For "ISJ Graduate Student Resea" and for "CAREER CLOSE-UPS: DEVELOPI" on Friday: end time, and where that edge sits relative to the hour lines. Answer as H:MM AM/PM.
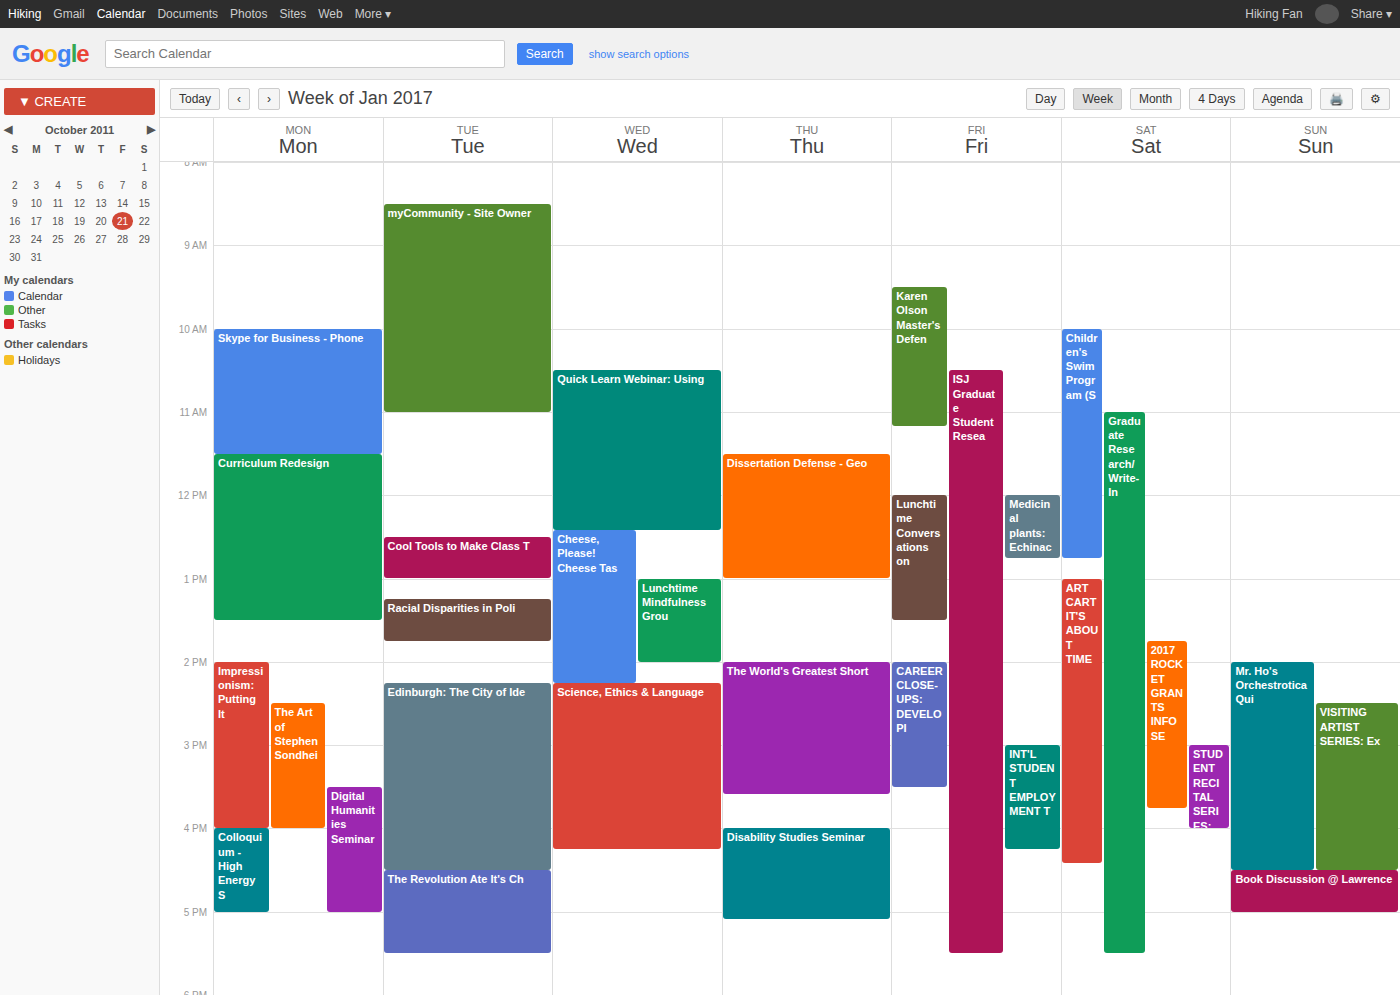
"ISJ Graduate Student Resea": 5:30 PM, halfway between the 5 PM and 6 PM lines. "CAREER CLOSE-UPS: DEVELOPI": 3:30 PM, halfway between the 3 PM and 4 PM lines.